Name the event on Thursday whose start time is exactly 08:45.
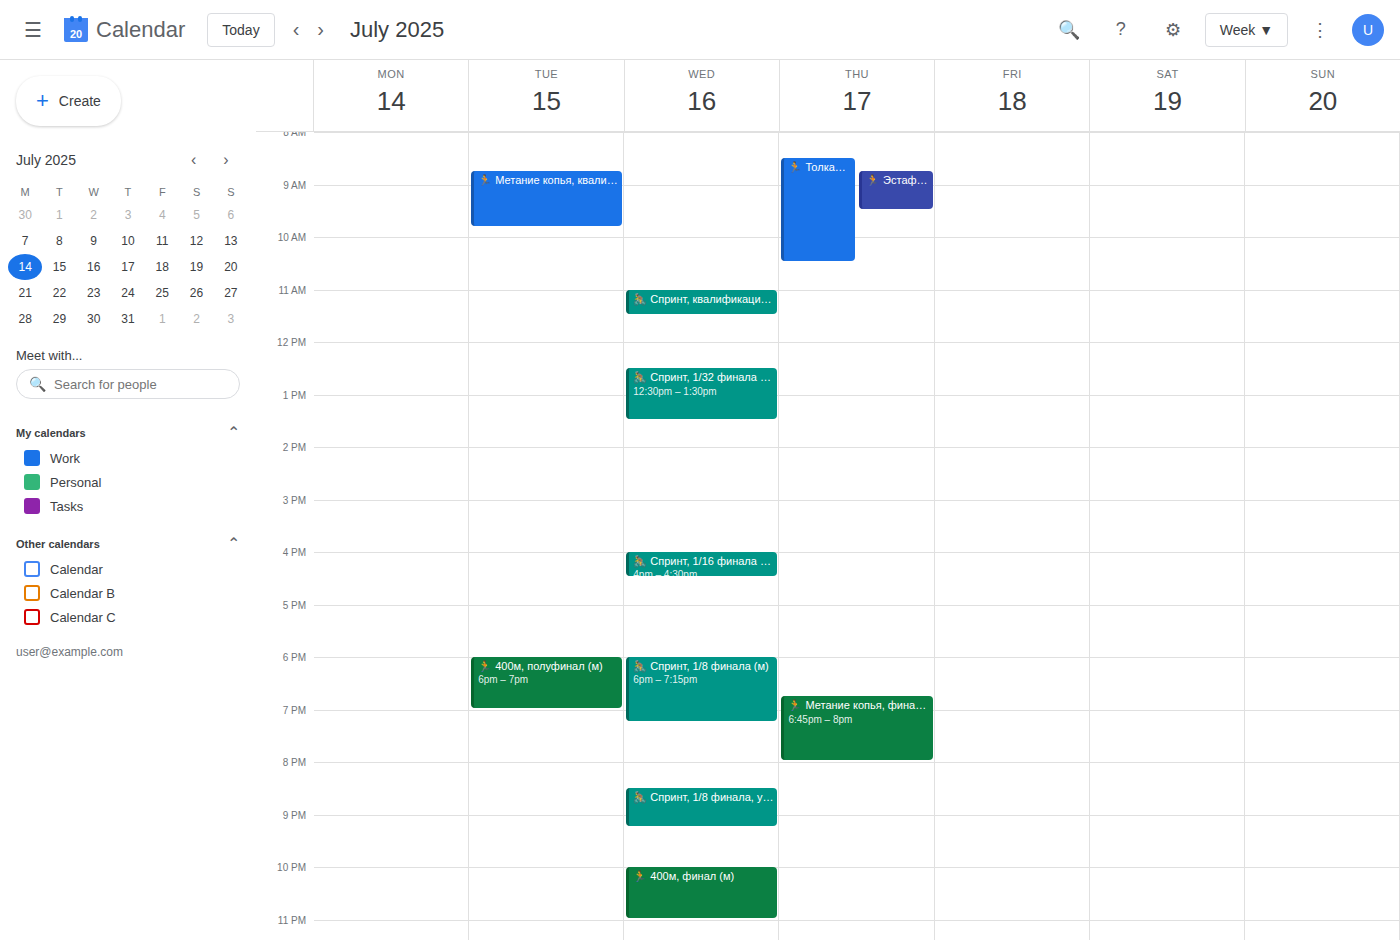
"🏃 Эстафета 4х100м, раунд 1"